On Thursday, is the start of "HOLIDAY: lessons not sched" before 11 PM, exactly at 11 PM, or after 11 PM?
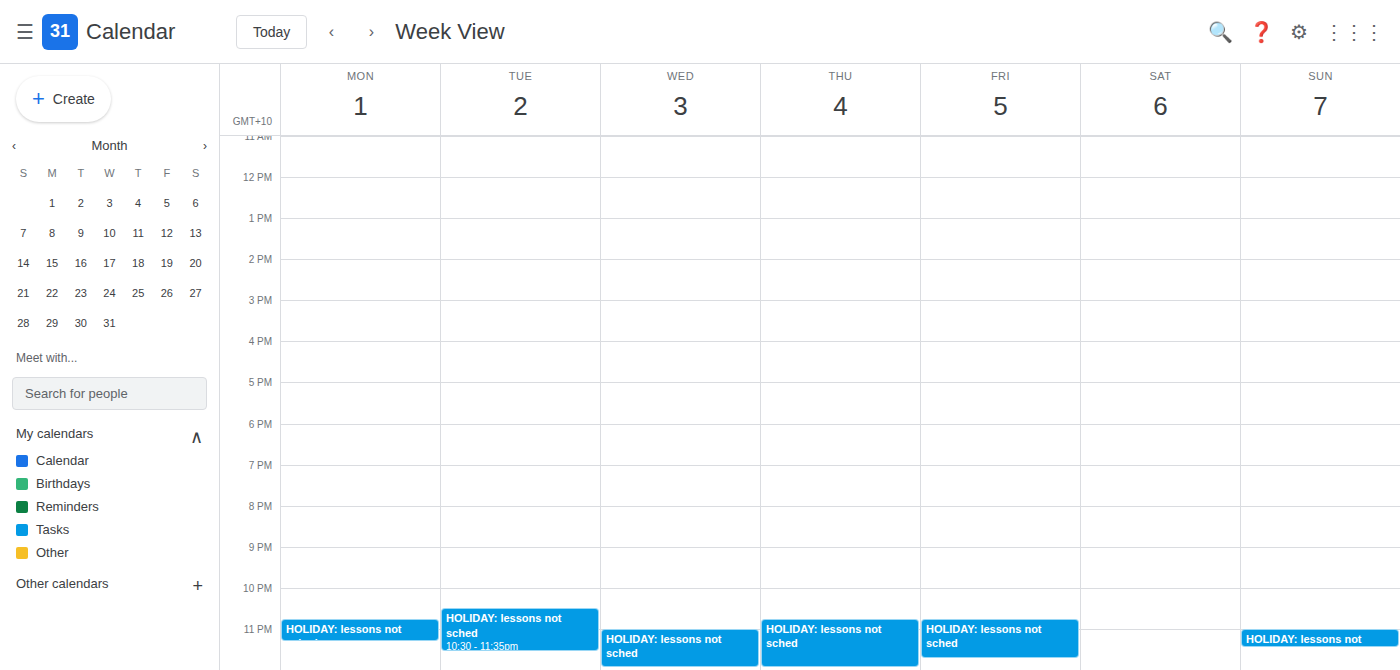
10:45 PM -- before 11 PM, 15 minutes above the 11 PM line.